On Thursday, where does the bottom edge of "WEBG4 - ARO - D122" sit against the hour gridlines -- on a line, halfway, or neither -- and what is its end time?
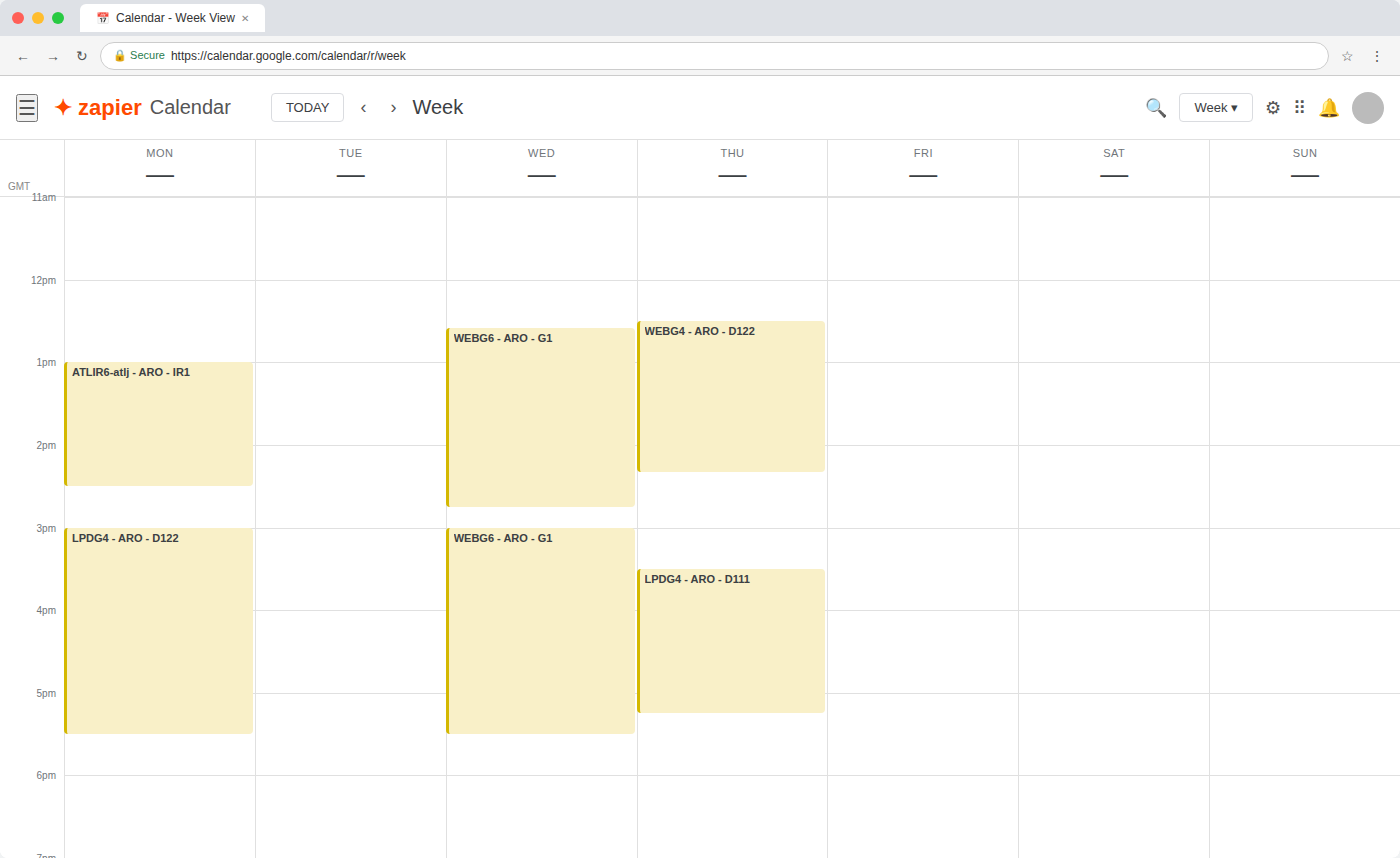
2:20 PM -- neither: 20 minutes below the 2 PM line and 40 minutes above the 3 PM line.